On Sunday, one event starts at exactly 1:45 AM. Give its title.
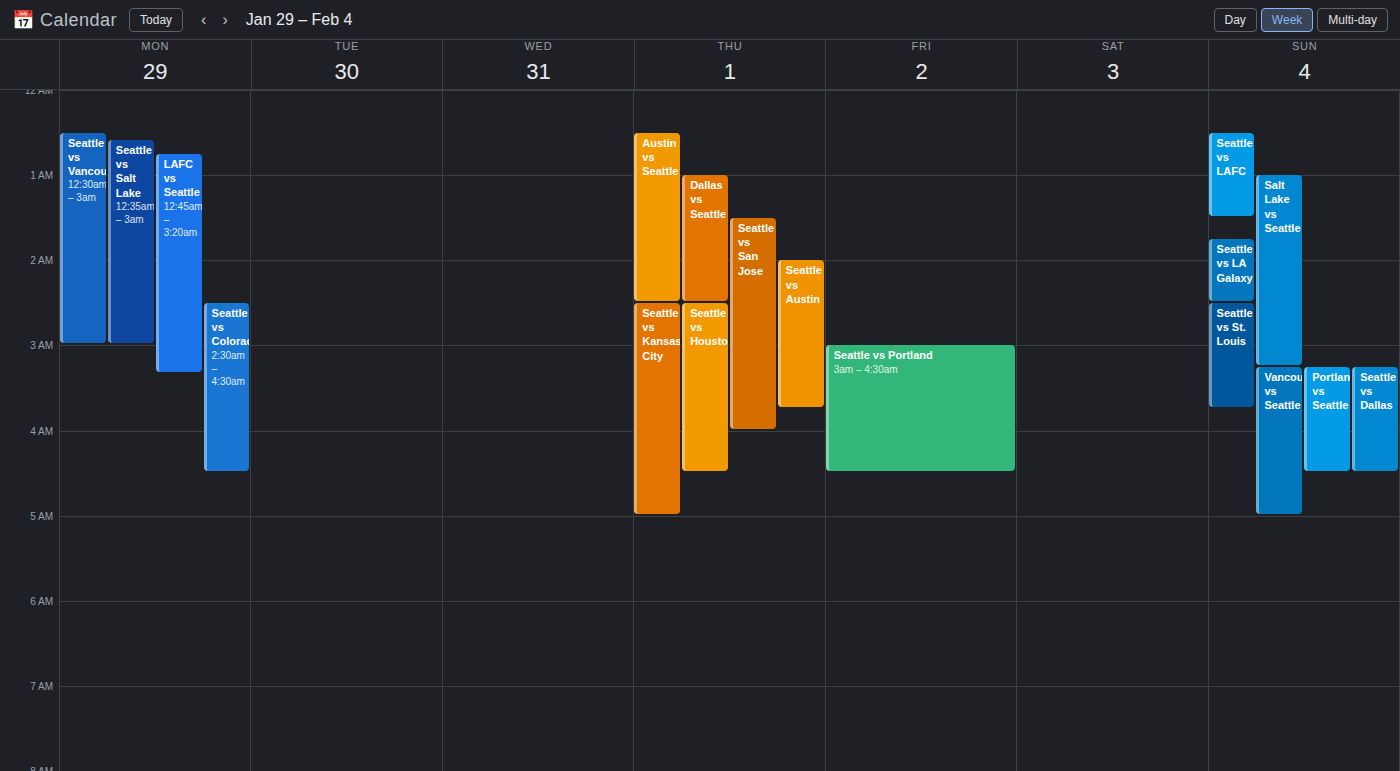
"Seattle vs LA Galaxy"